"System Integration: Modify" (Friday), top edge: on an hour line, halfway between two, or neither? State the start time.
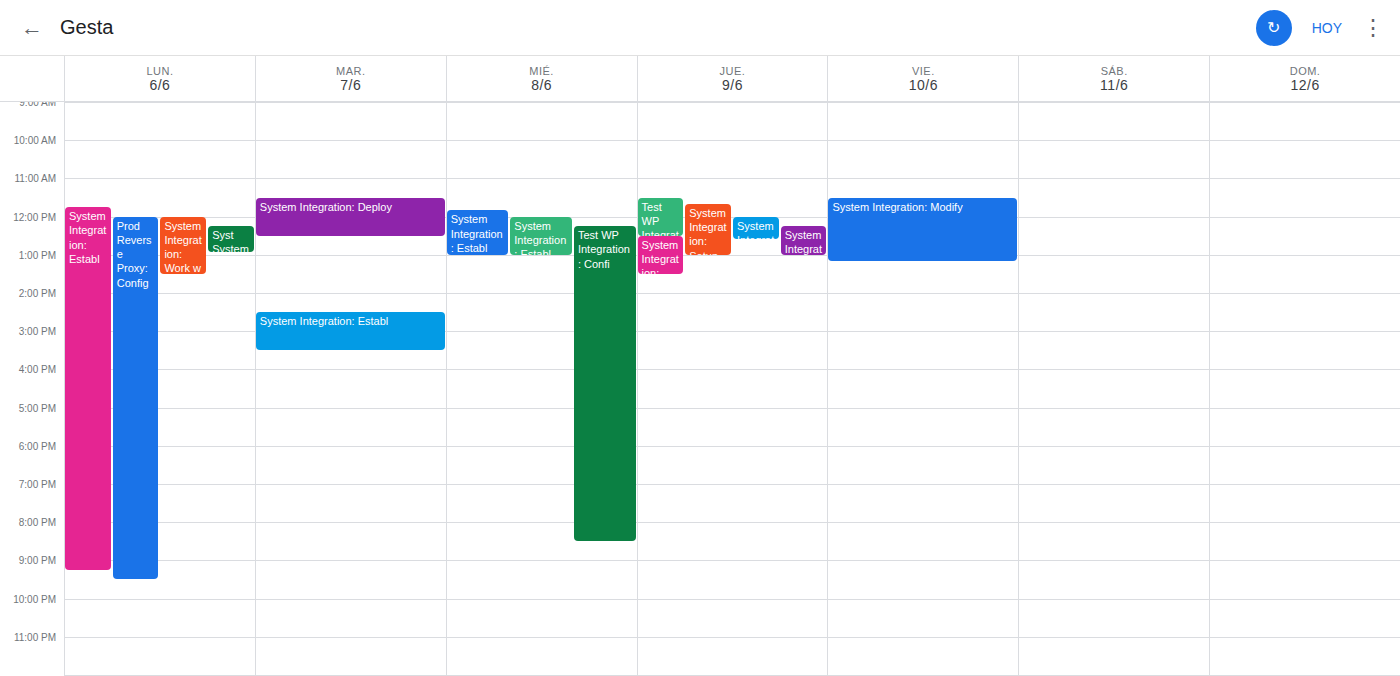
11:30 AM -- halfway between the 11 AM and 12 PM lines.